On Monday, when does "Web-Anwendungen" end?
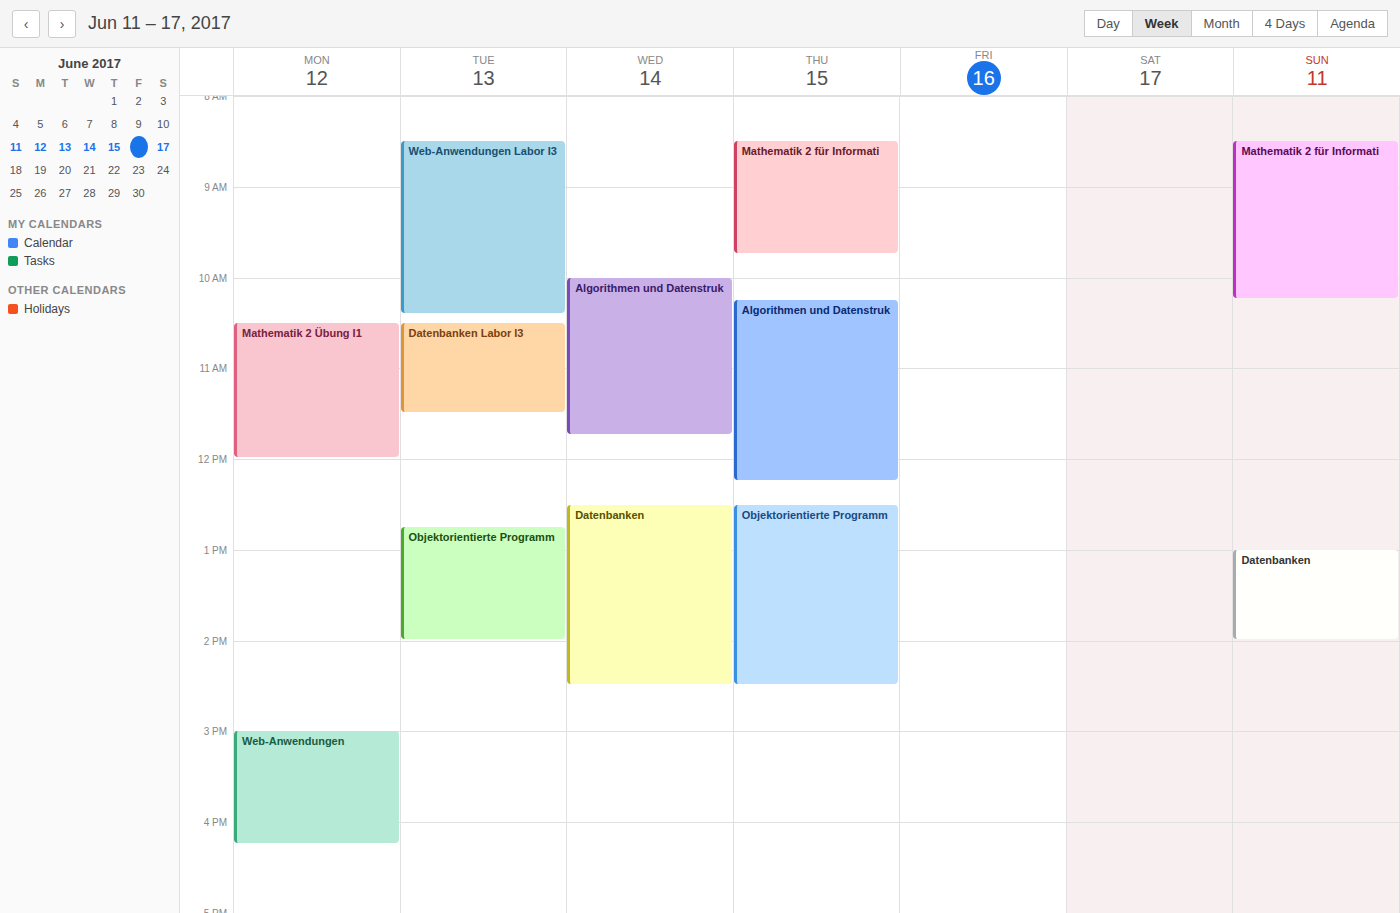
4:15 PM